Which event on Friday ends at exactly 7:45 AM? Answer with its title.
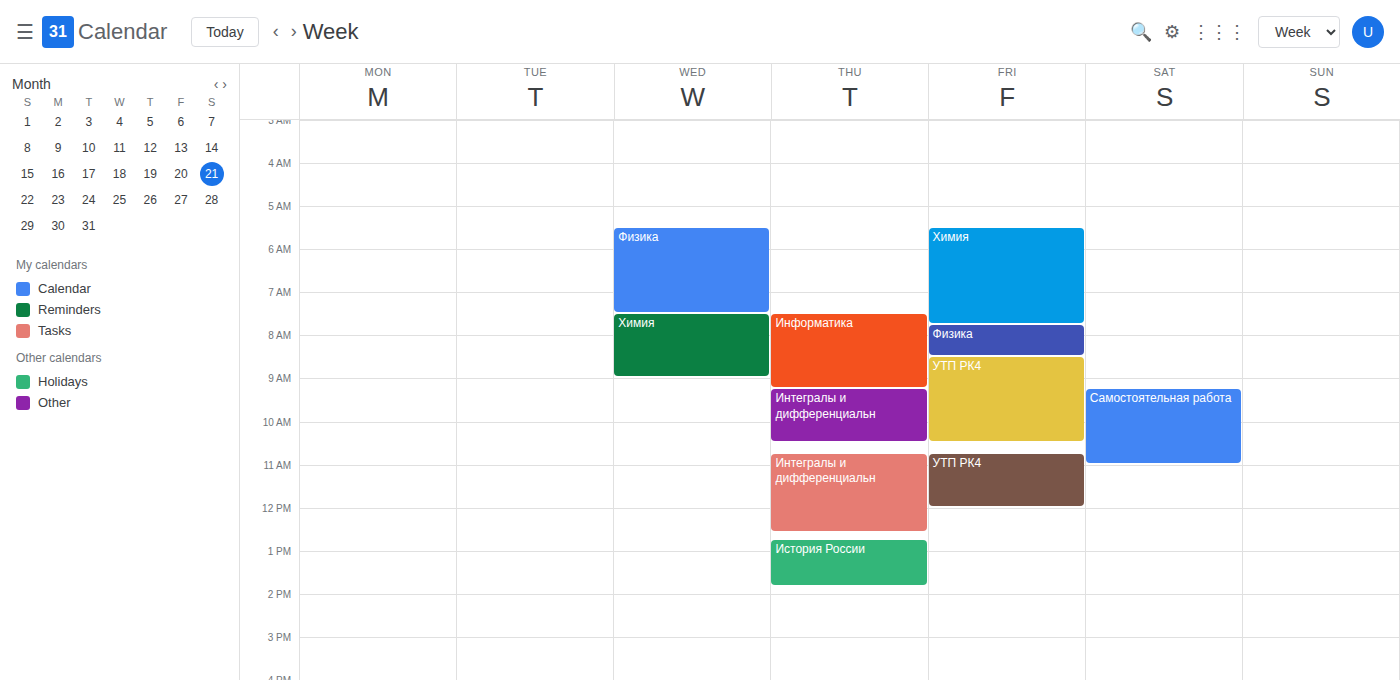
"Химия"